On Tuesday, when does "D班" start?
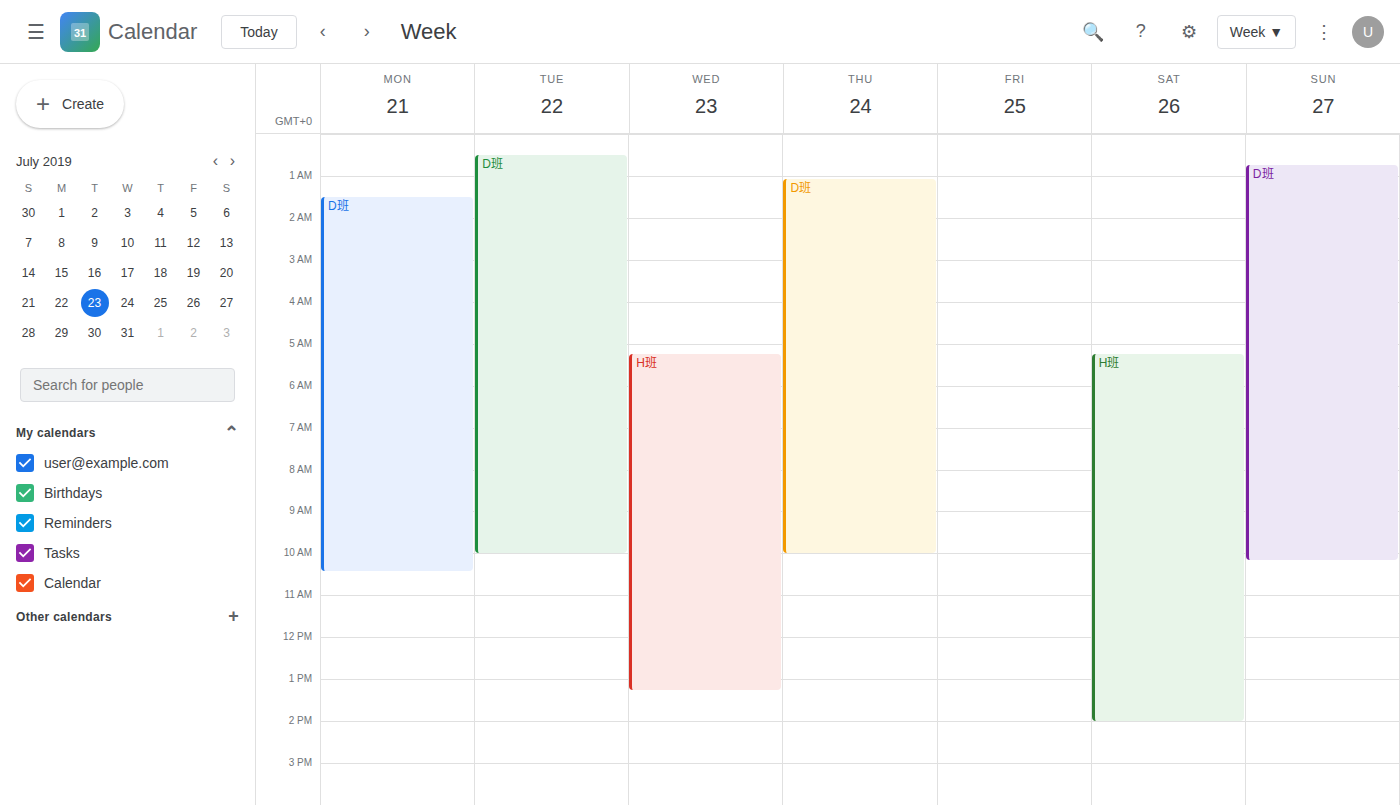
12:30 AM